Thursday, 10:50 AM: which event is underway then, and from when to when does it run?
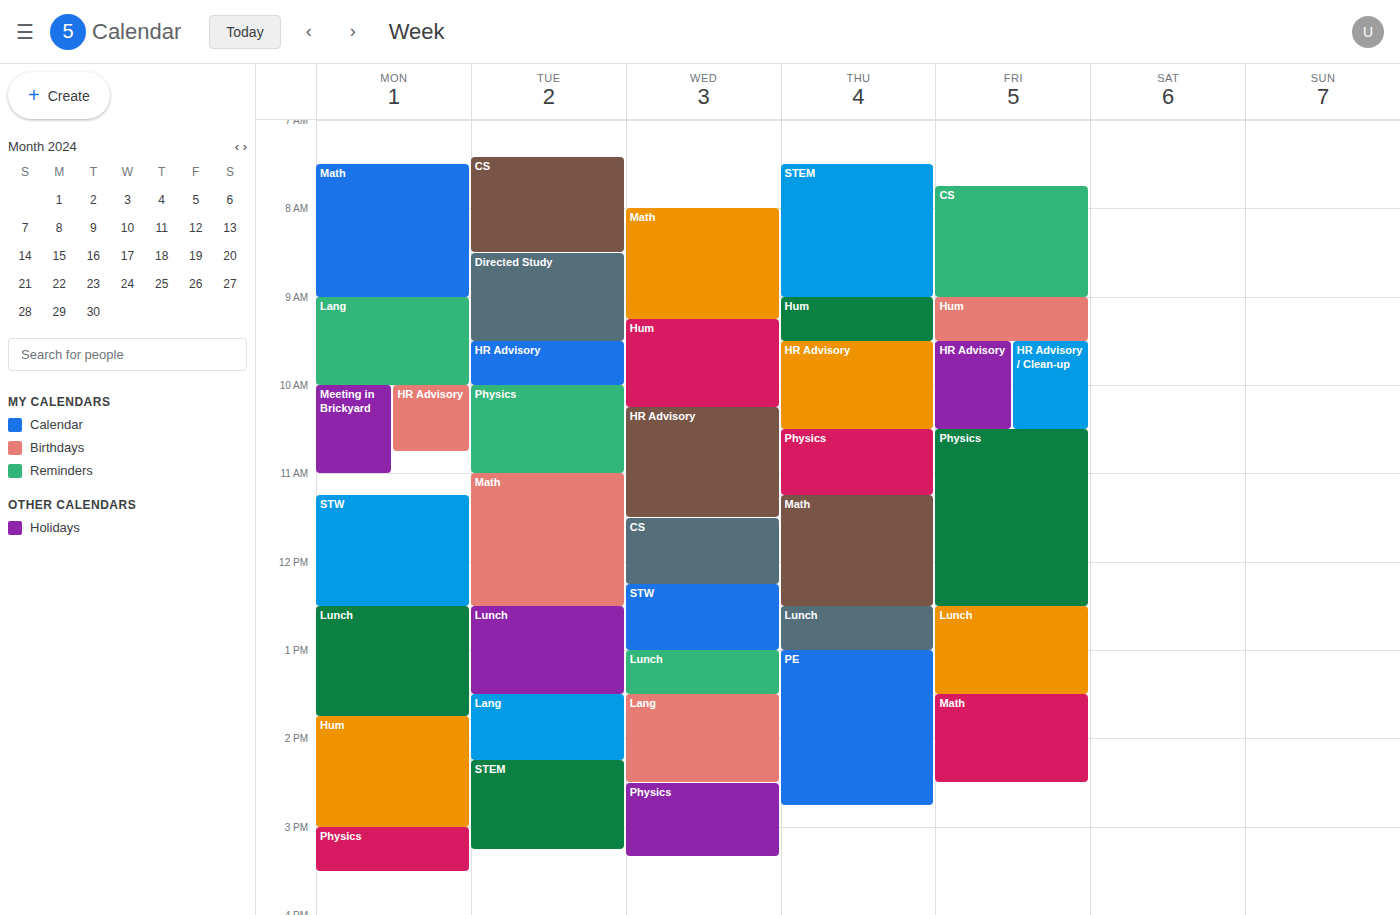
"Physics", 10:30 AM to 11:15 AM